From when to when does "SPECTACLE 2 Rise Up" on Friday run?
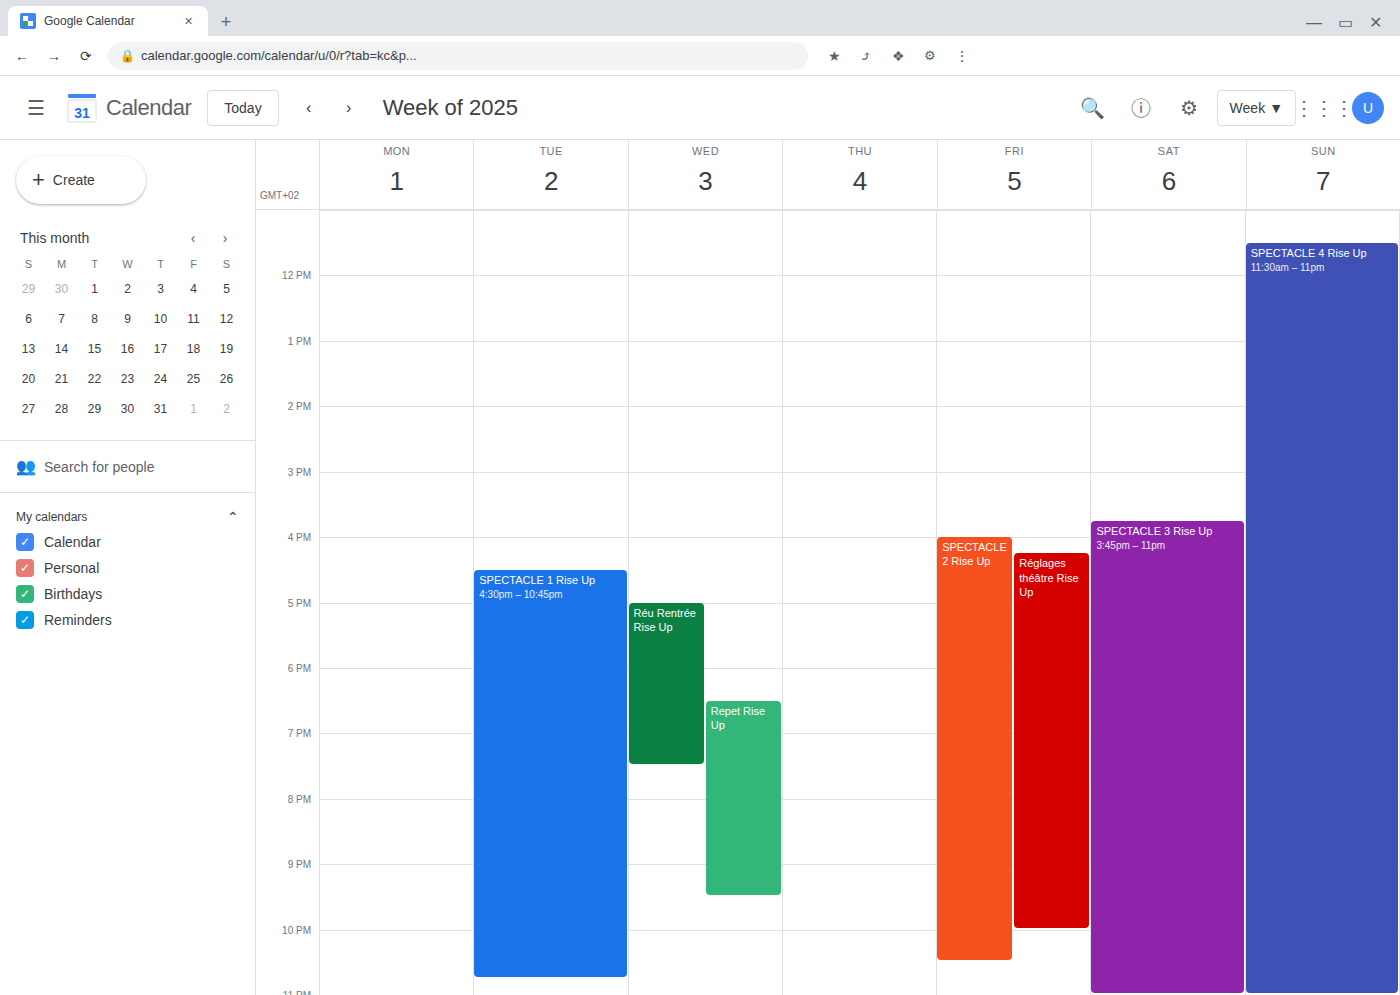
4:00 PM to 10:30 PM